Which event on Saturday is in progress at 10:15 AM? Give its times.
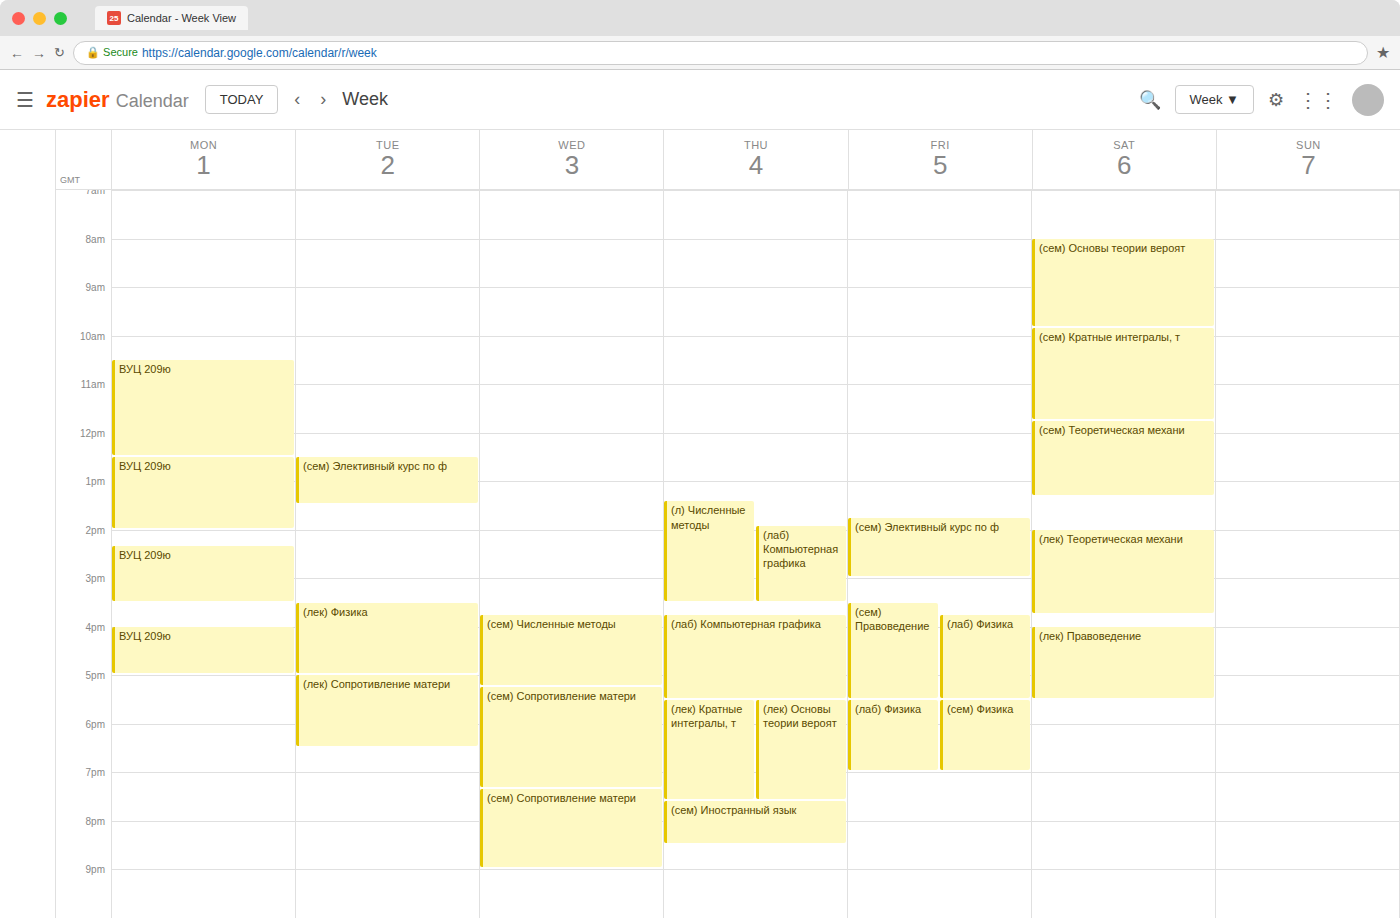
"(сем) Кратные интегралы, т", 9:50 AM to 11:45 AM